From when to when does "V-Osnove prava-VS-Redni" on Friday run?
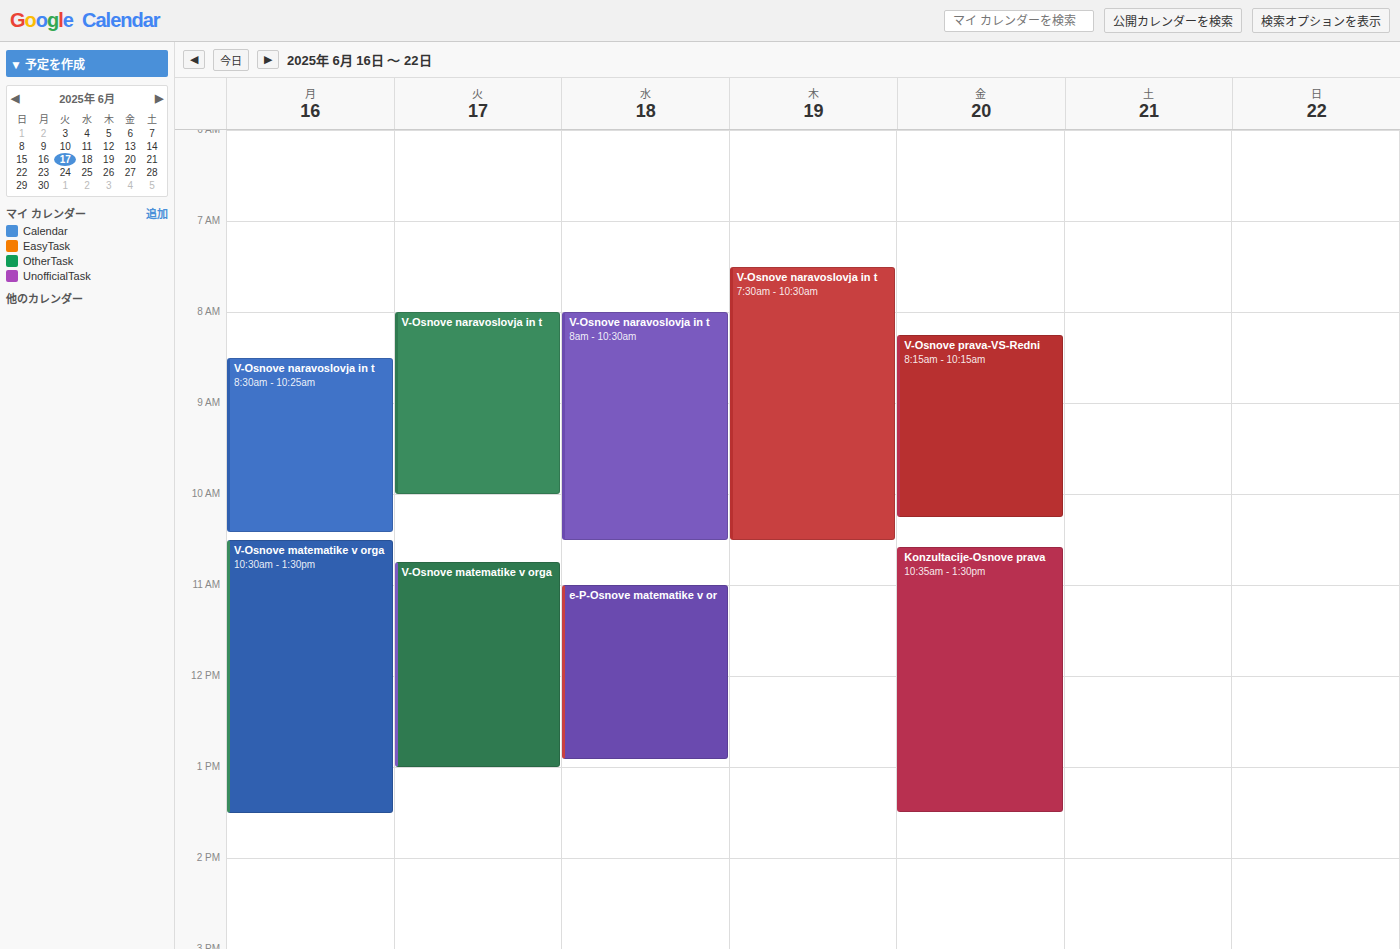
8:15 AM to 10:15 AM